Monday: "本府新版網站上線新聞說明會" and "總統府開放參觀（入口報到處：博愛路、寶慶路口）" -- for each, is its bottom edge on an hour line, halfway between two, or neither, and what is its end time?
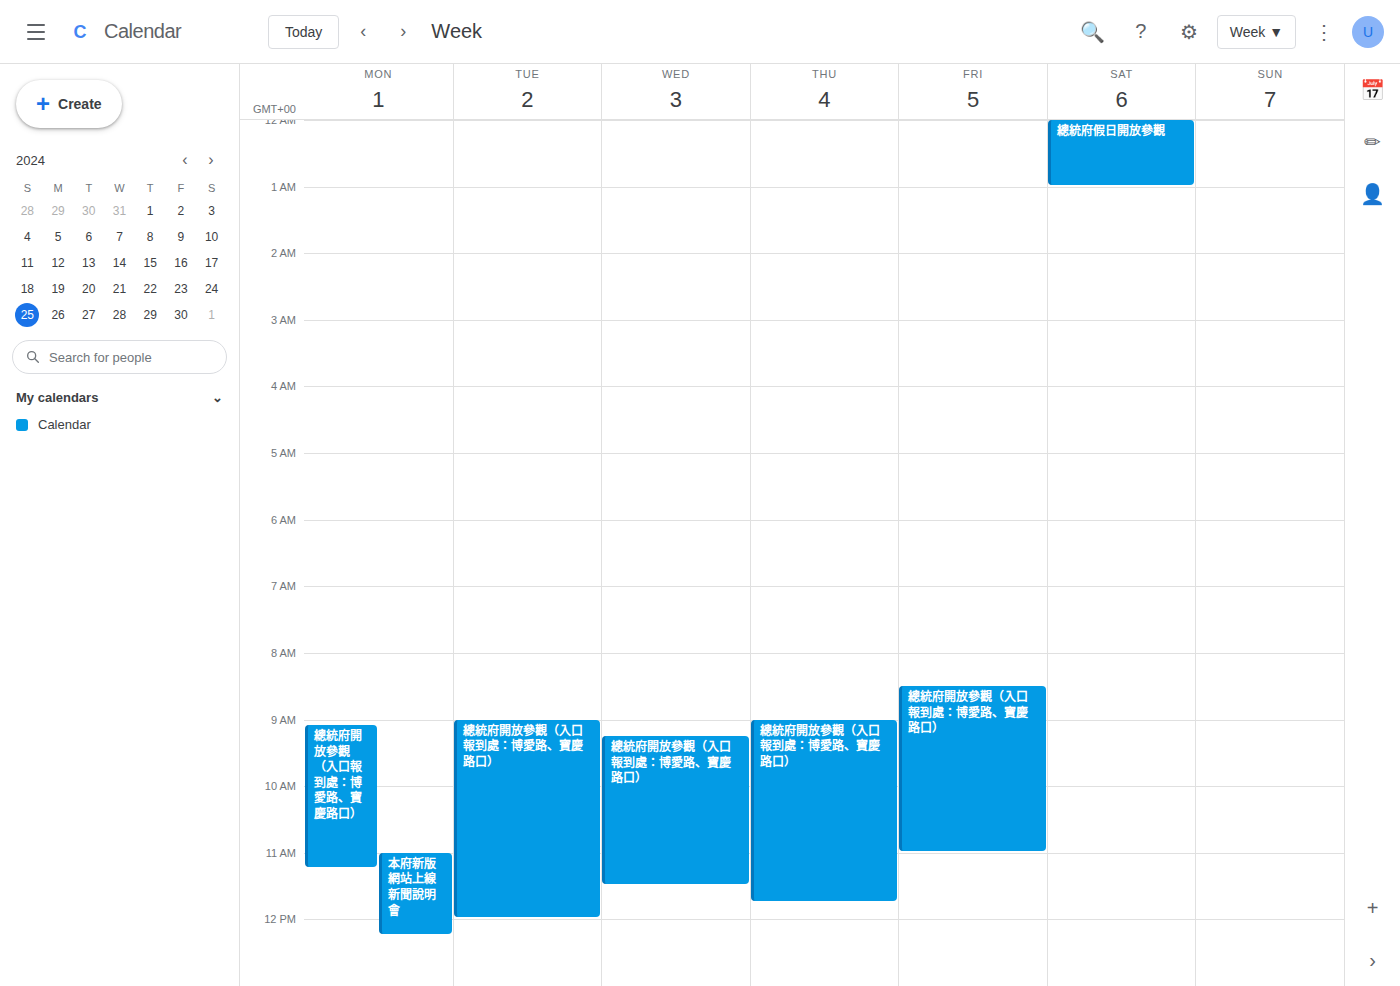
"本府新版網站上線新聞說明會": 12:15 PM, neither: a quarter of the way from the 12 PM line to the 1 PM line. "總統府開放參觀（入口報到處：博愛路、寶慶路口）": 11:15 AM, neither: a quarter of the way from the 11 AM line to the 12 PM line.